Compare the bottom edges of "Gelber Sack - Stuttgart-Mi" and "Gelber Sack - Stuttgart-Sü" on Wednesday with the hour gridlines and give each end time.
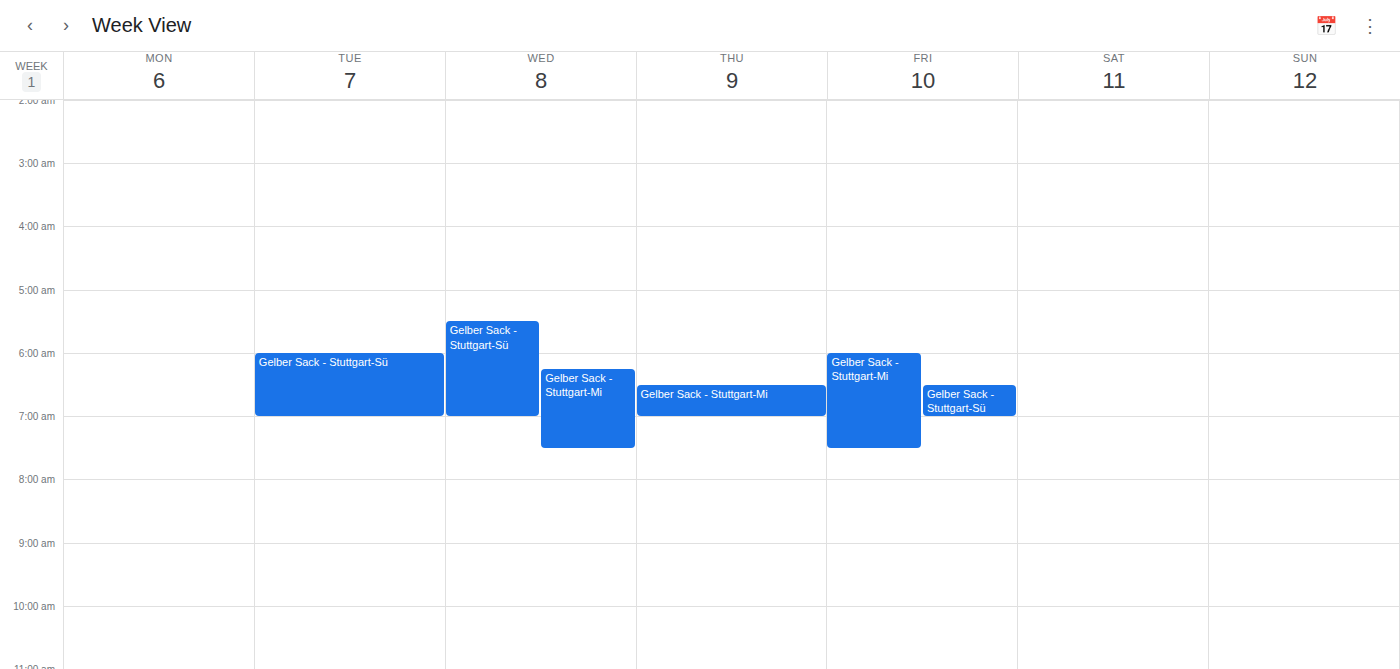
"Gelber Sack - Stuttgart-Mi": 7:30 AM, halfway between the 7 AM and 8 AM lines. "Gelber Sack - Stuttgart-Sü": 7:00 AM, exactly on the 7 AM line.